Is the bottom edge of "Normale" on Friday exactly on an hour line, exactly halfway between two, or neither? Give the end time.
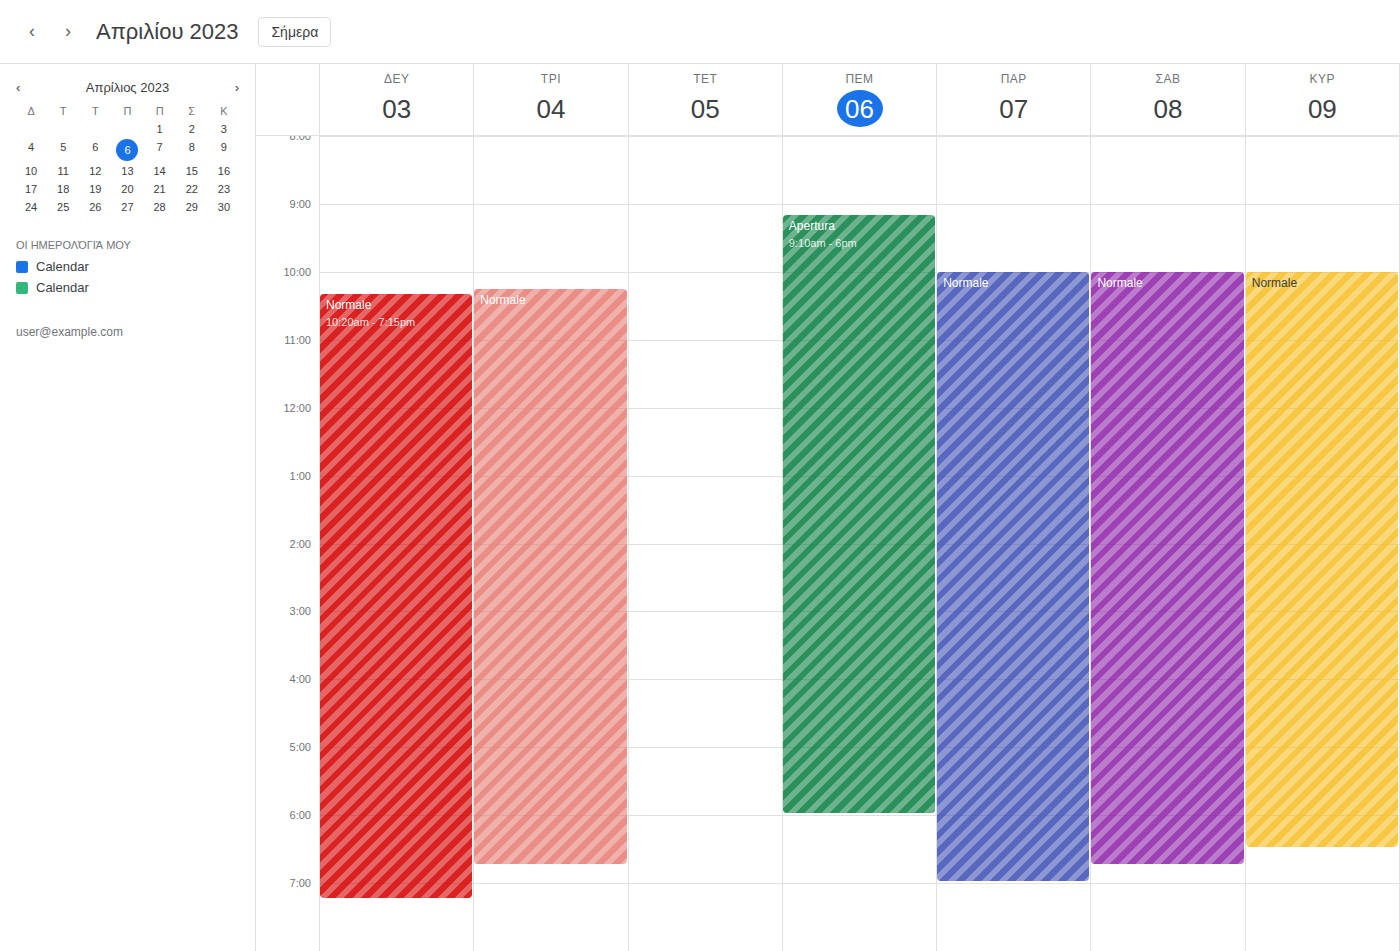
7:00 PM -- exactly on the 7 PM line.